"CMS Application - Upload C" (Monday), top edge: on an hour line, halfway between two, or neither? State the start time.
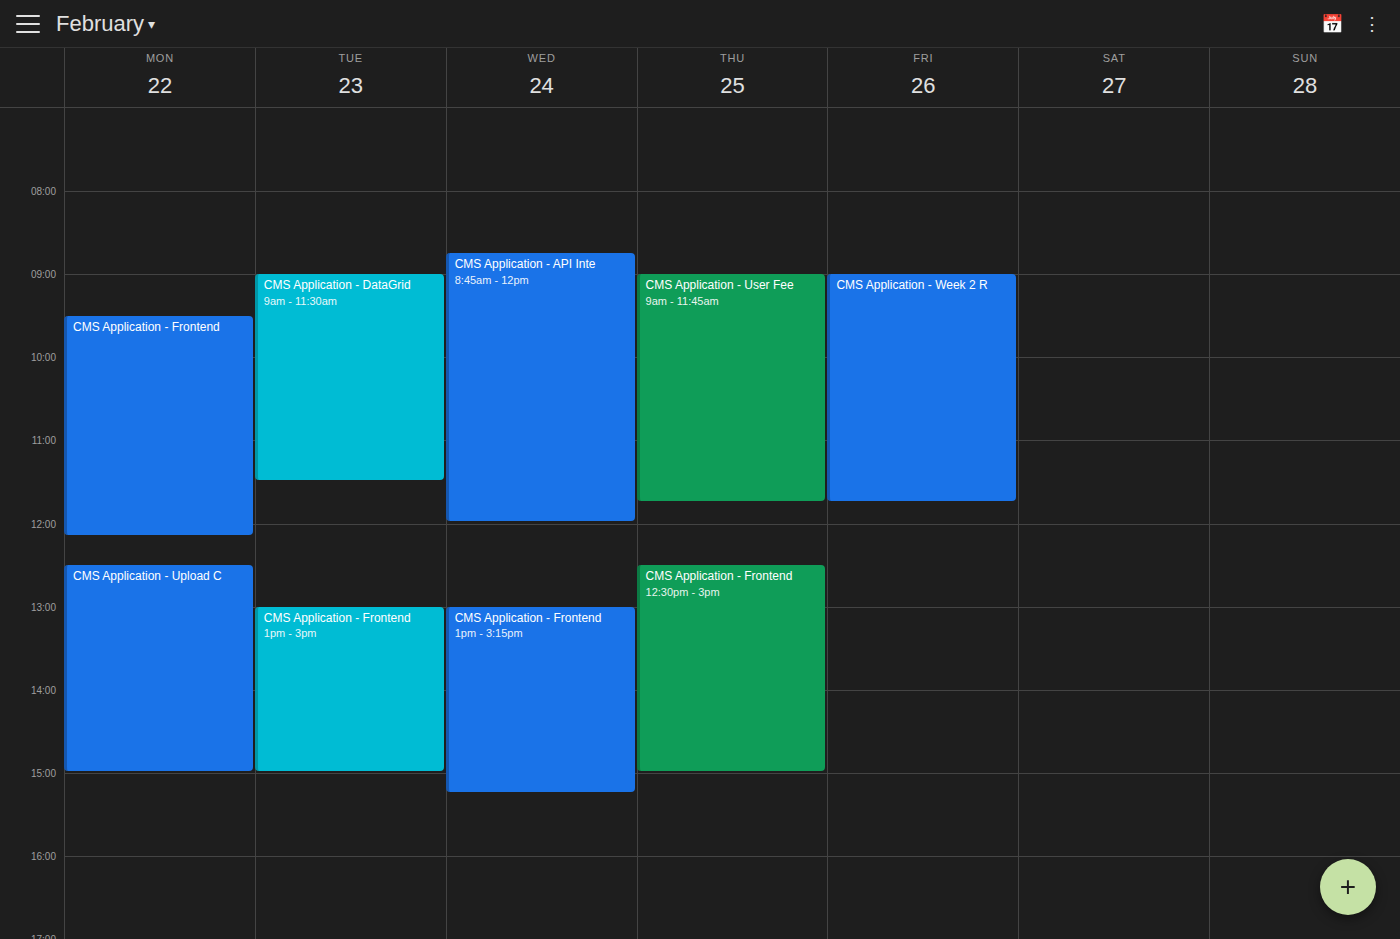
12:30 PM -- halfway between the 12 PM and 1 PM lines.